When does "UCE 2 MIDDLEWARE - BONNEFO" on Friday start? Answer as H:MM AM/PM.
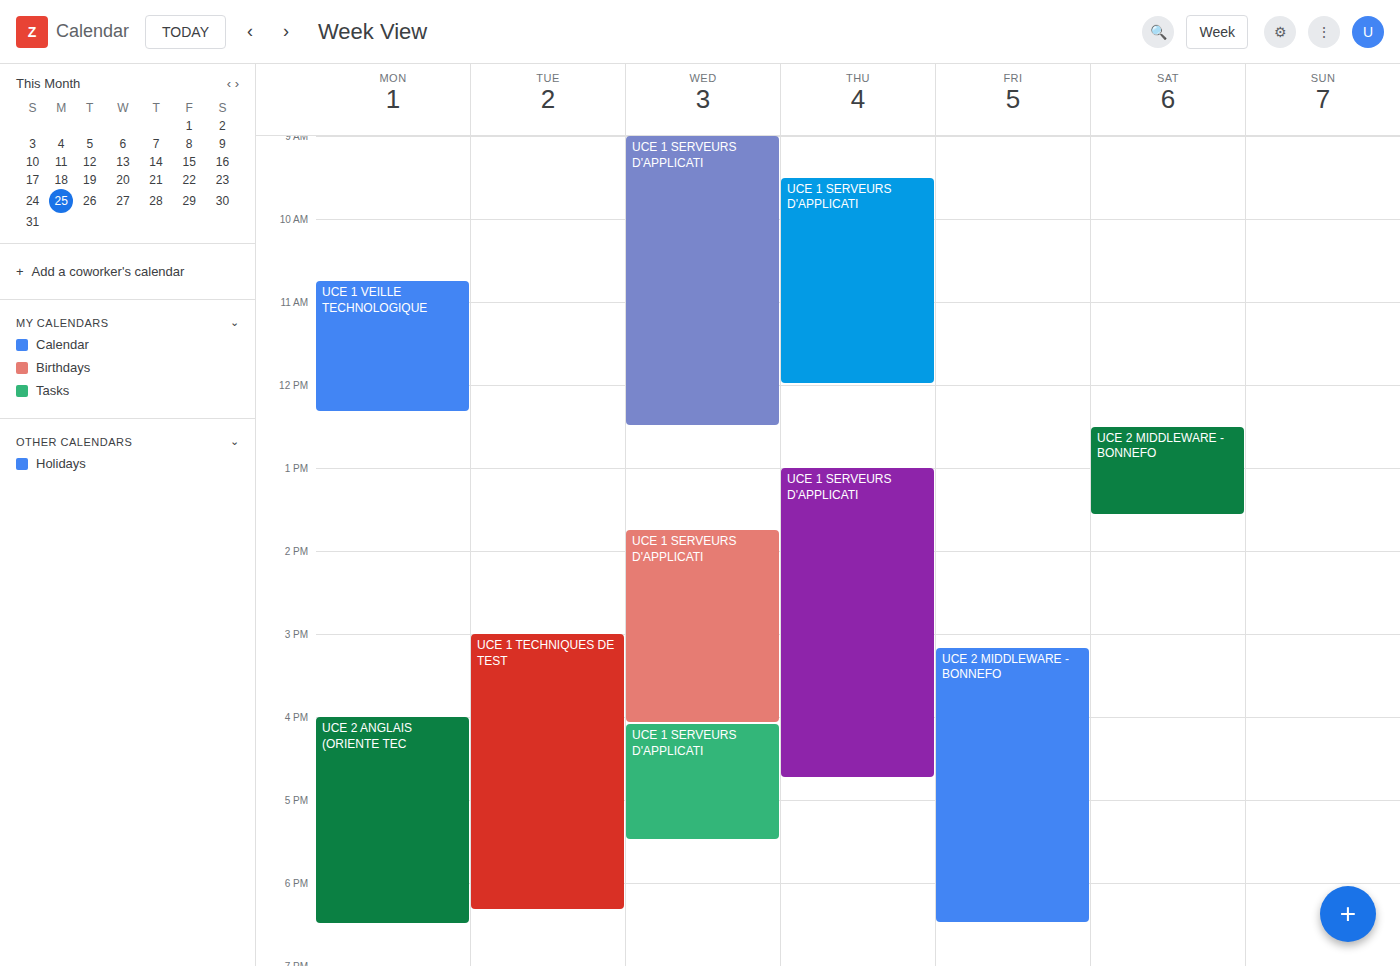
3:10 PM